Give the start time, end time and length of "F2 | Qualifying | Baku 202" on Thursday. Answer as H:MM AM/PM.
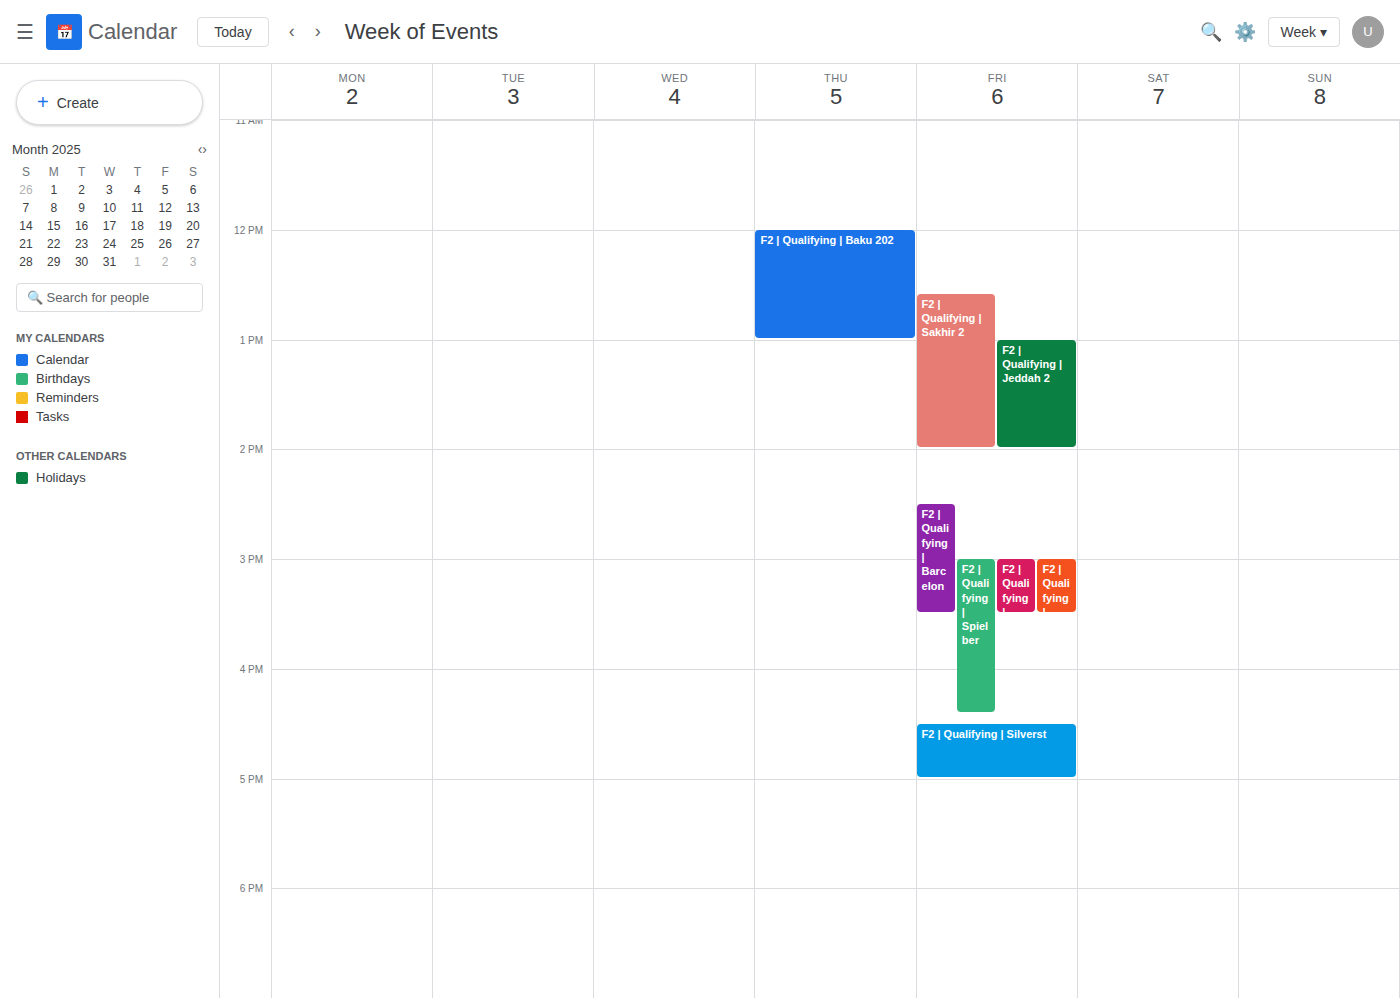
12:00 PM to 1:00 PM, 1 hour